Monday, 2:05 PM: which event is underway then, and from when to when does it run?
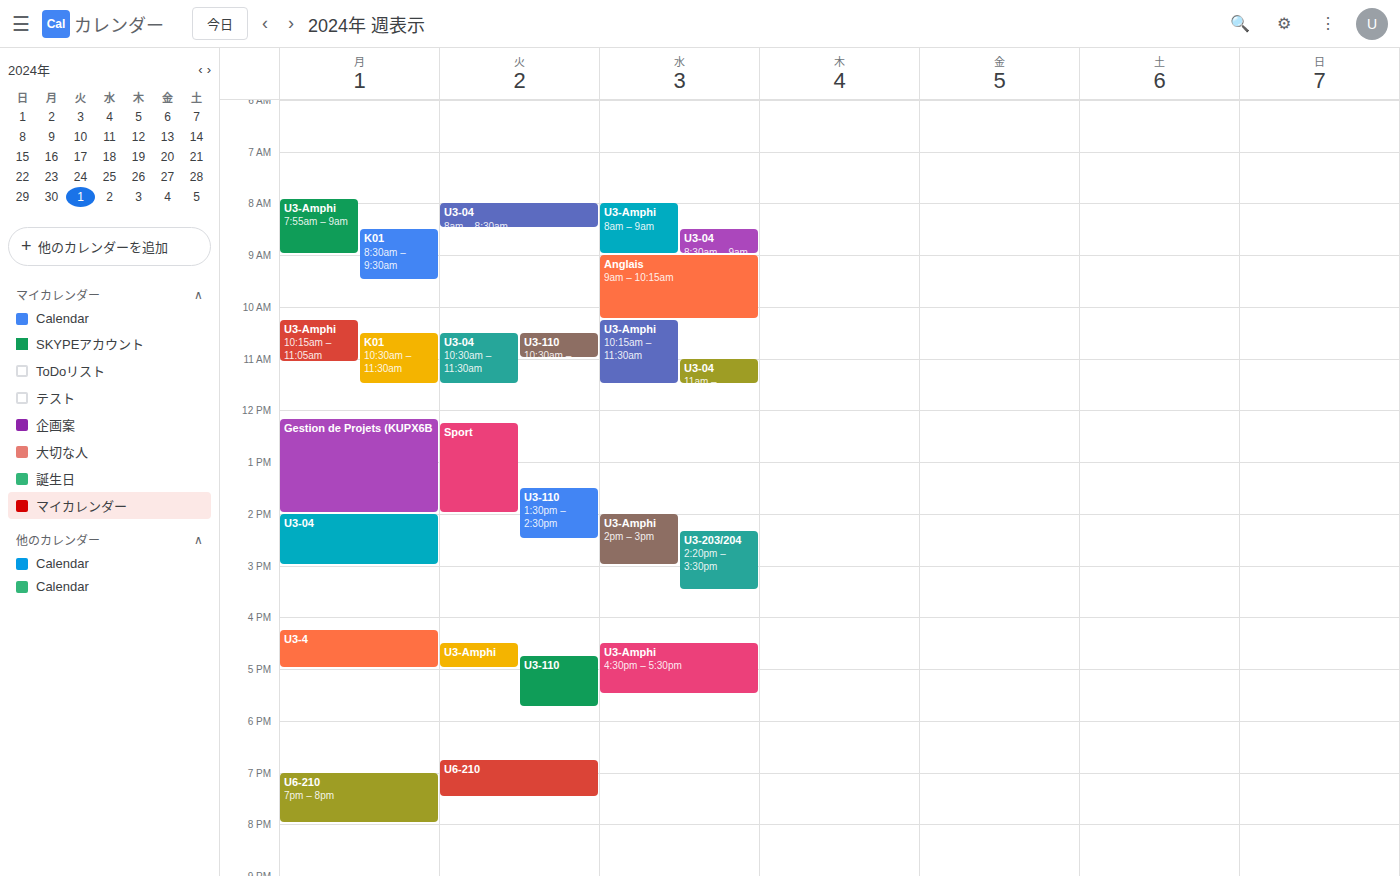
"U3-04", 2:00 PM to 3:00 PM